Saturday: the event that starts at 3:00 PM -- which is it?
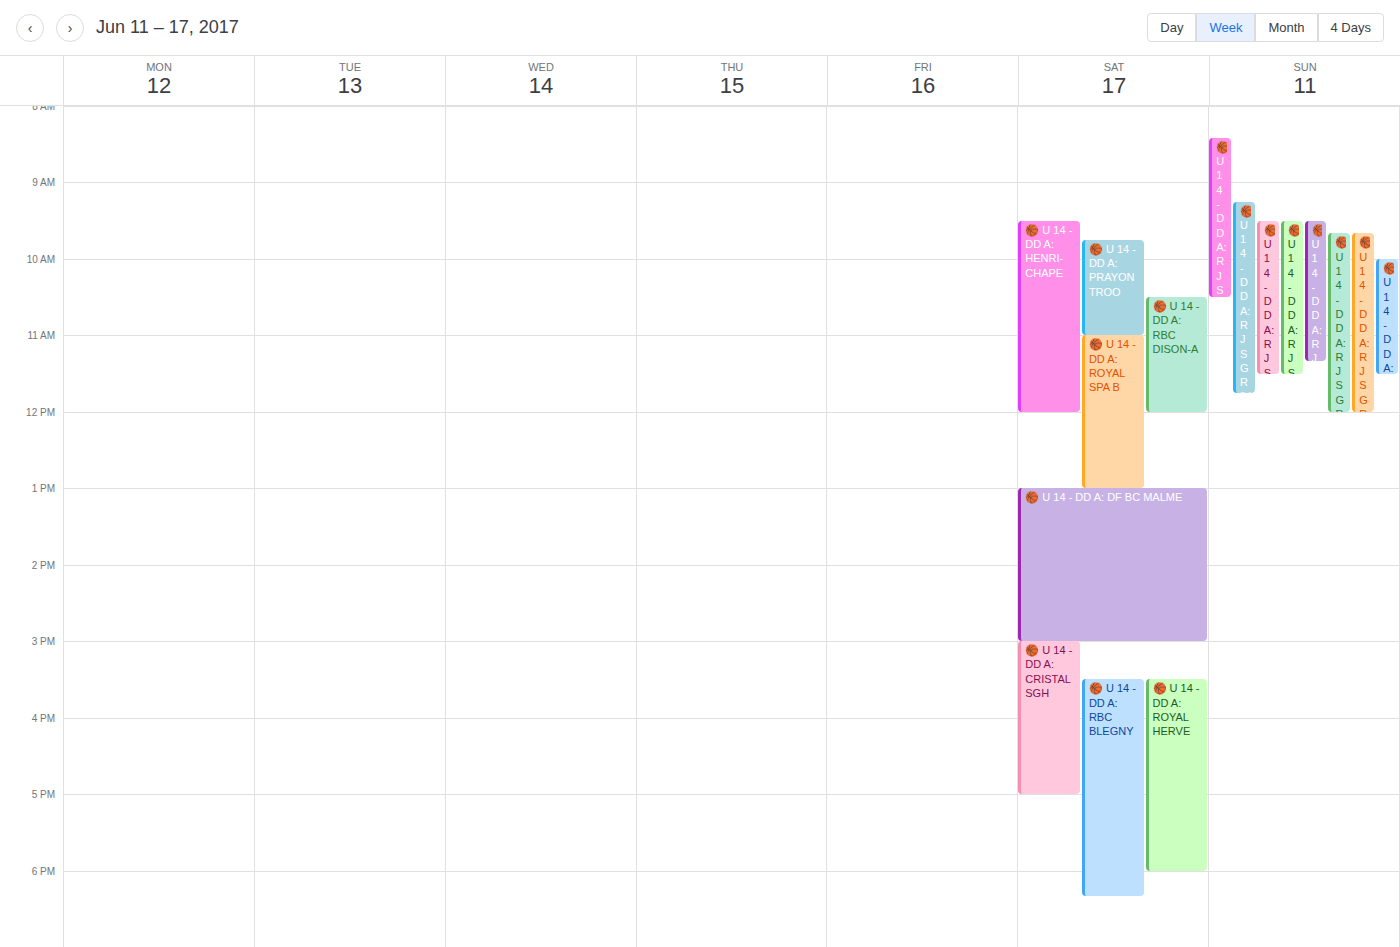
"🏀 U 14 - DD A: CRISTAL SGH"